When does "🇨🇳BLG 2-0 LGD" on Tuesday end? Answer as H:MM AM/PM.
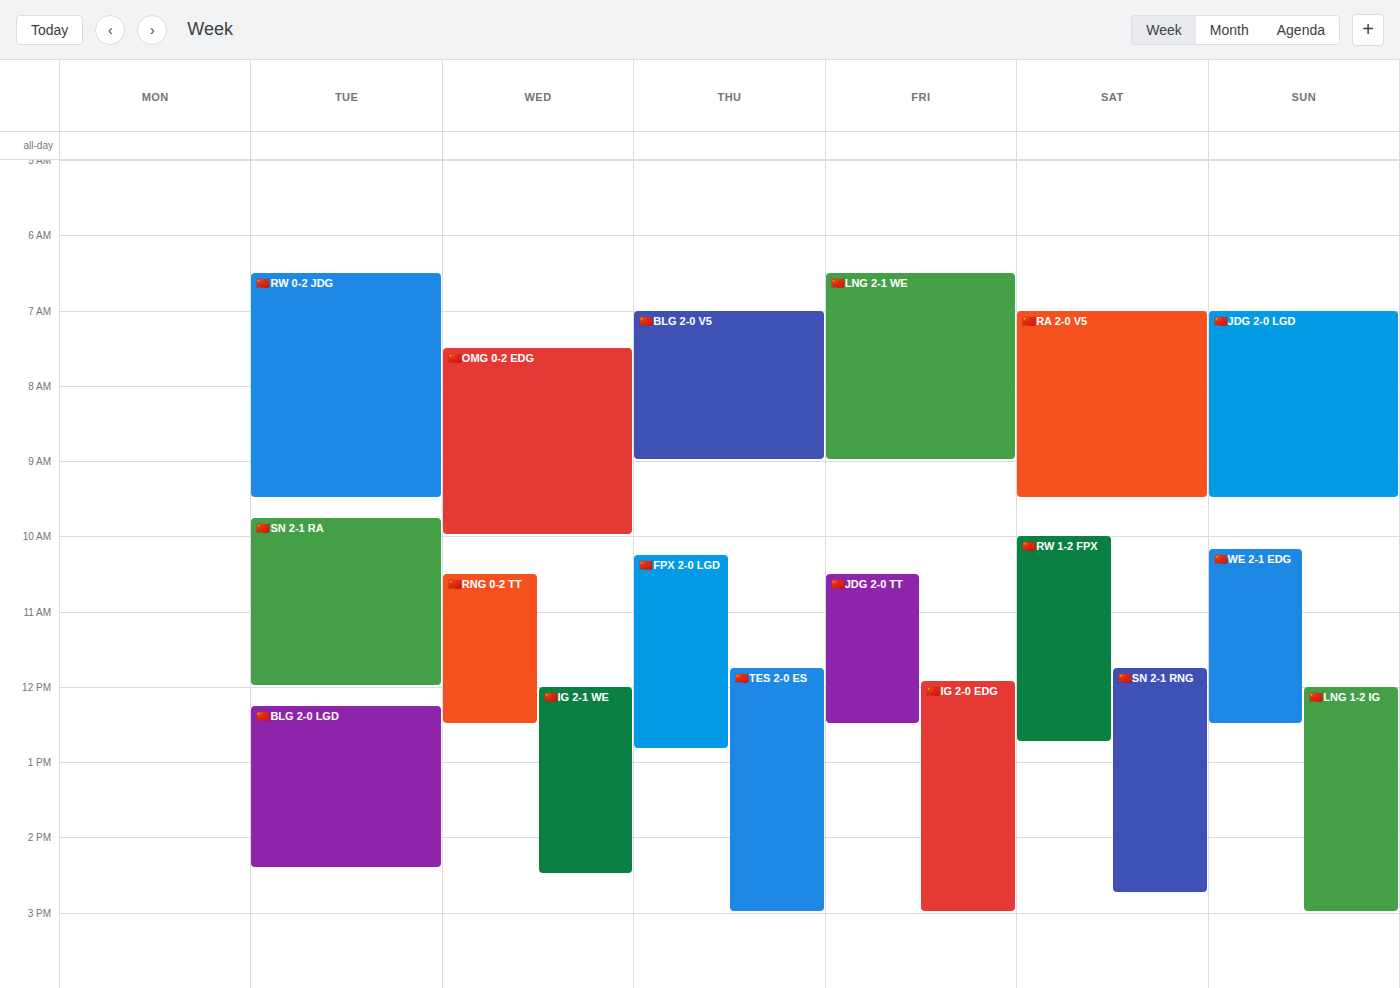
2:25 PM